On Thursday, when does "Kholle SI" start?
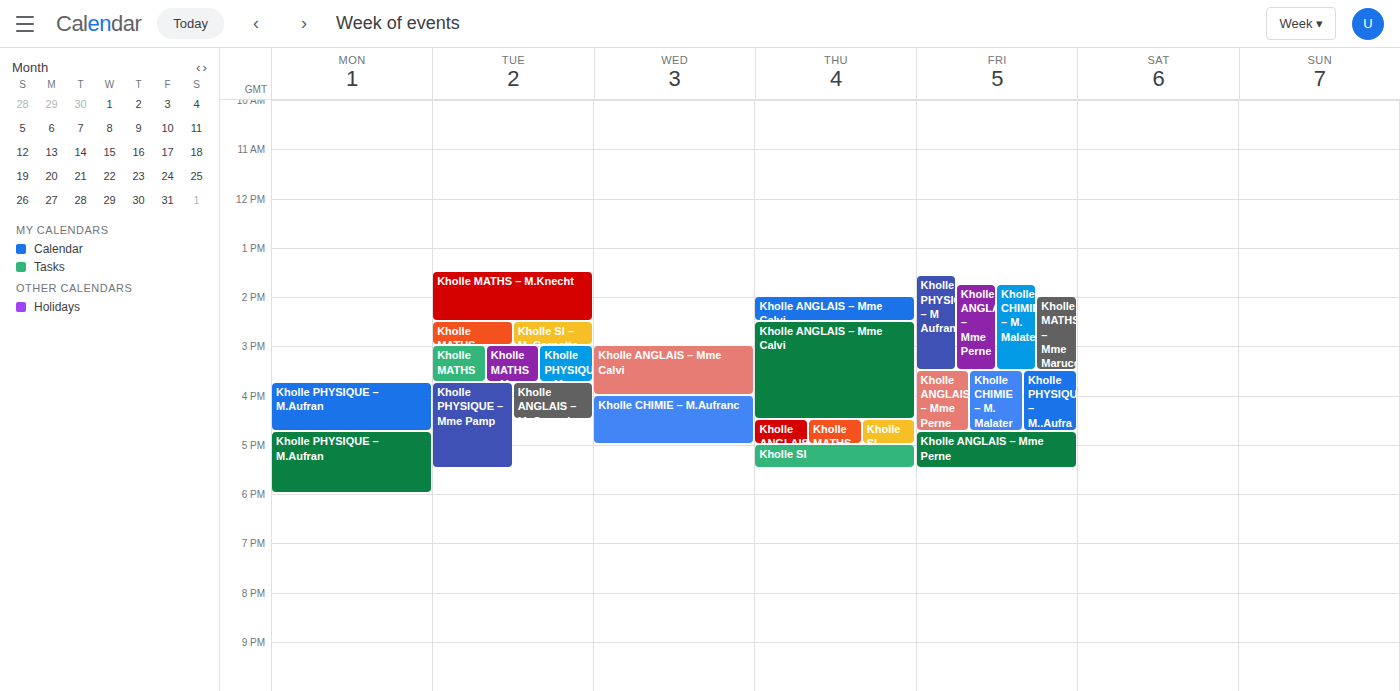
5:00 PM